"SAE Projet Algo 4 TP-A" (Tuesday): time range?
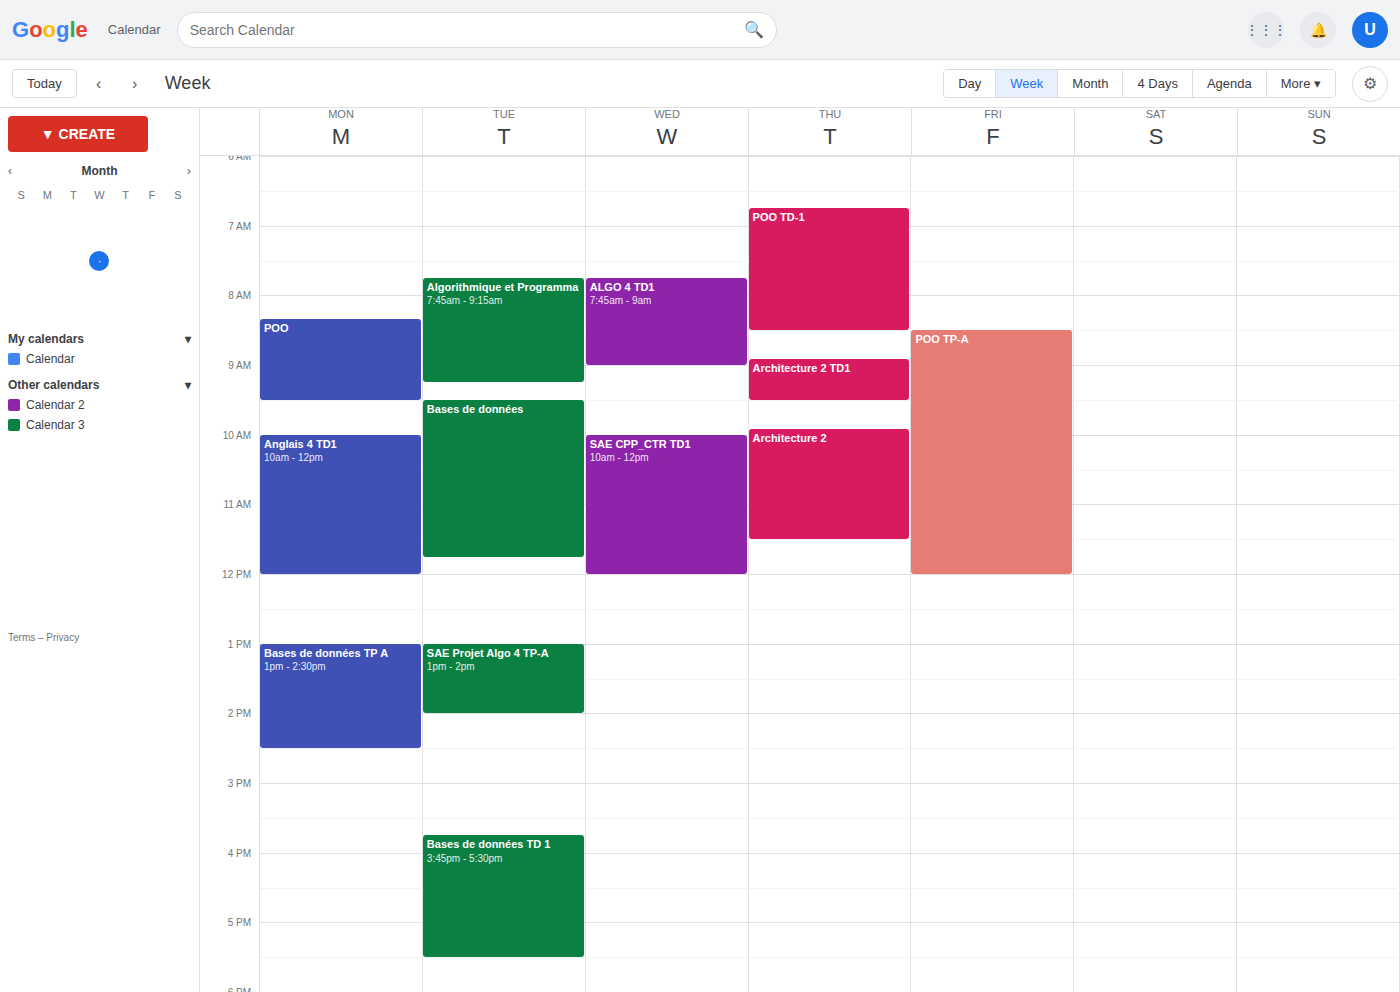
1:00 PM to 2:00 PM